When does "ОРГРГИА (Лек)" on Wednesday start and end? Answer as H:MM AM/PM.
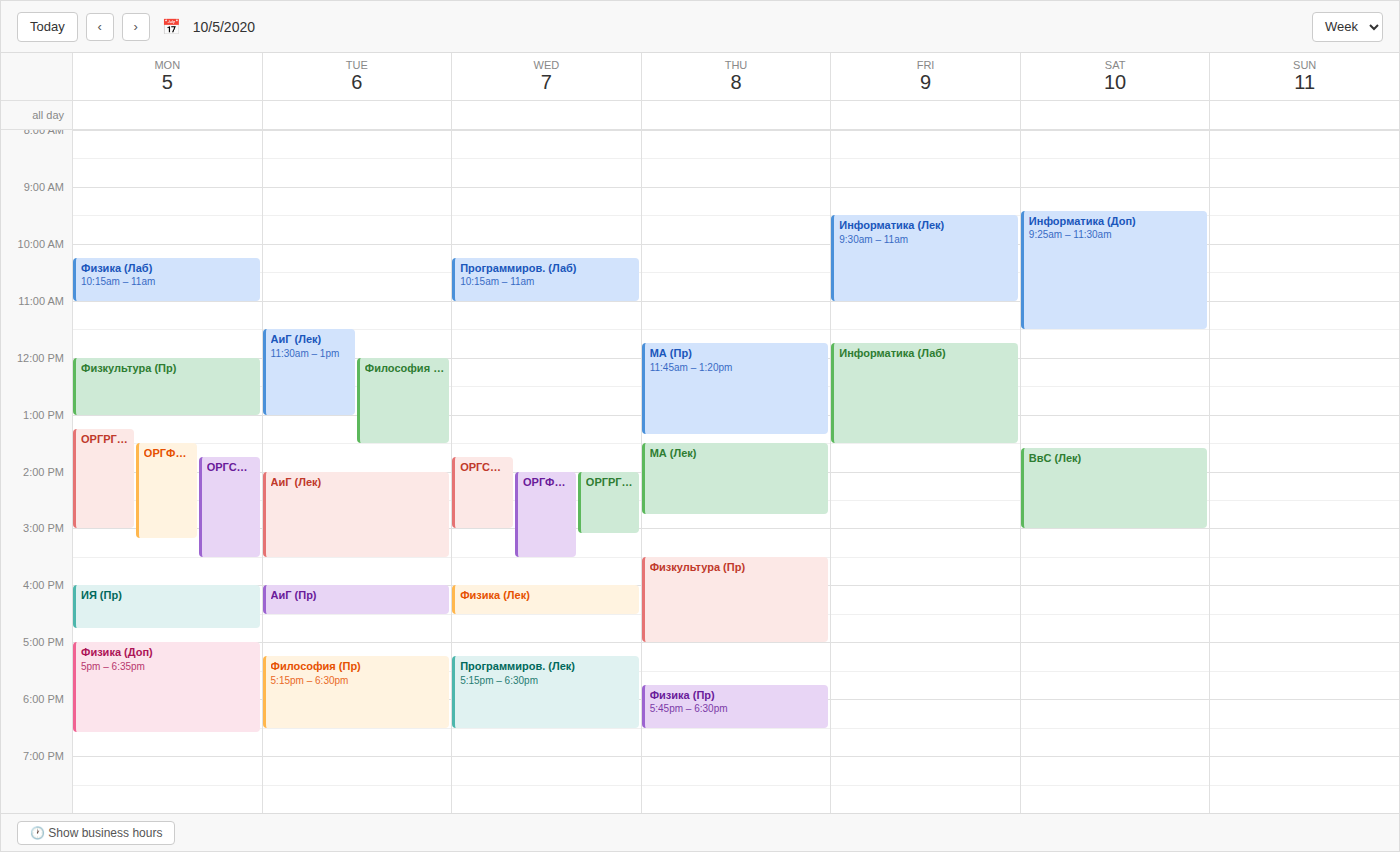
2:00 PM to 3:05 PM